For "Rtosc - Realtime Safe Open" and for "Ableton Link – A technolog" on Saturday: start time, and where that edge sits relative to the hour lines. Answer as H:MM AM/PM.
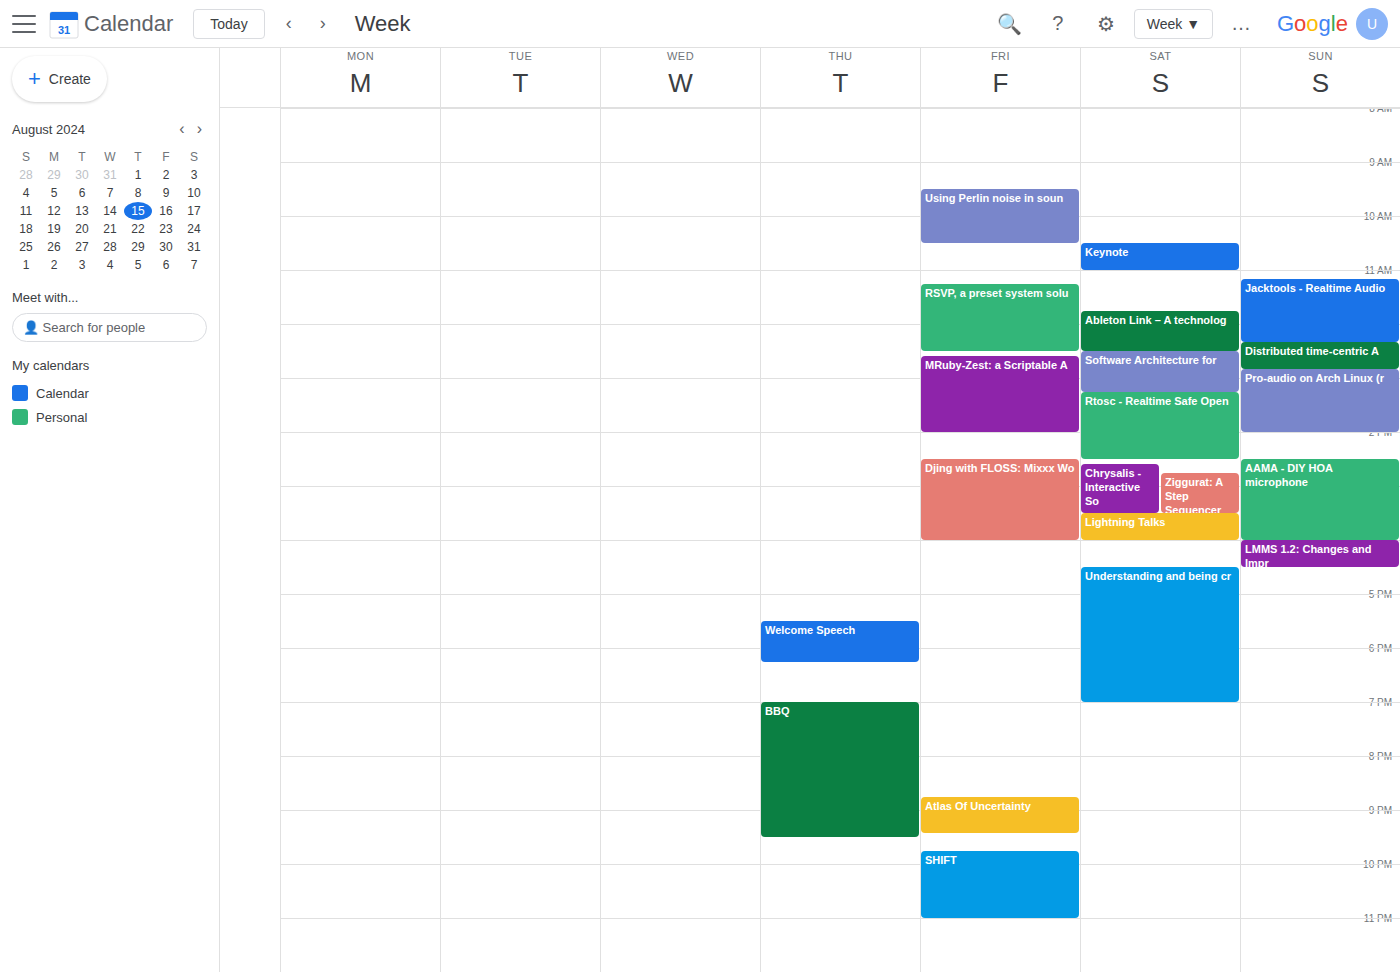
"Rtosc - Realtime Safe Open": 1:15 PM, neither: a quarter of the way from the 1 PM line to the 2 PM line. "Ableton Link – A technolog": 11:45 AM, neither: three quarters of the way from the 11 AM line to the 12 PM line.